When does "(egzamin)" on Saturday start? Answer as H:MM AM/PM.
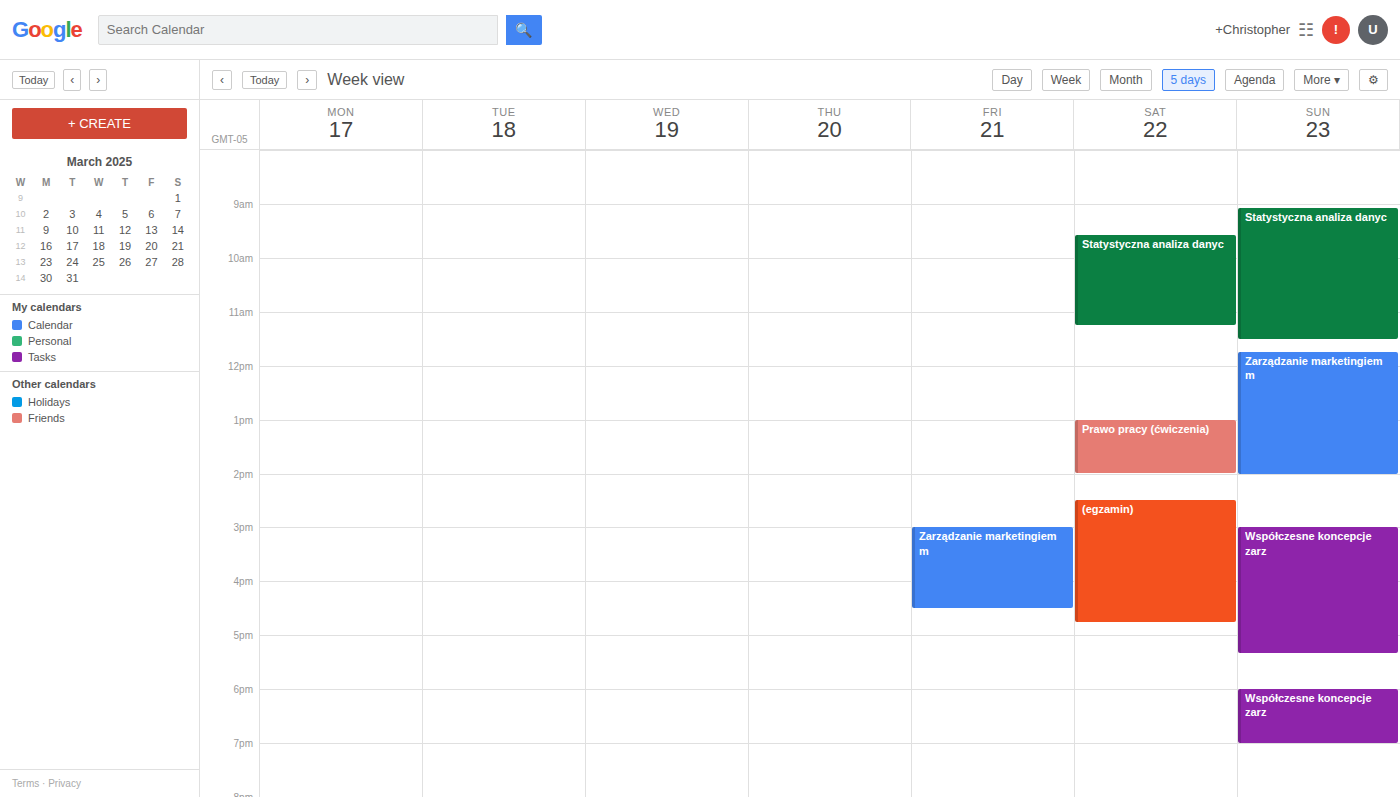
2:30 PM